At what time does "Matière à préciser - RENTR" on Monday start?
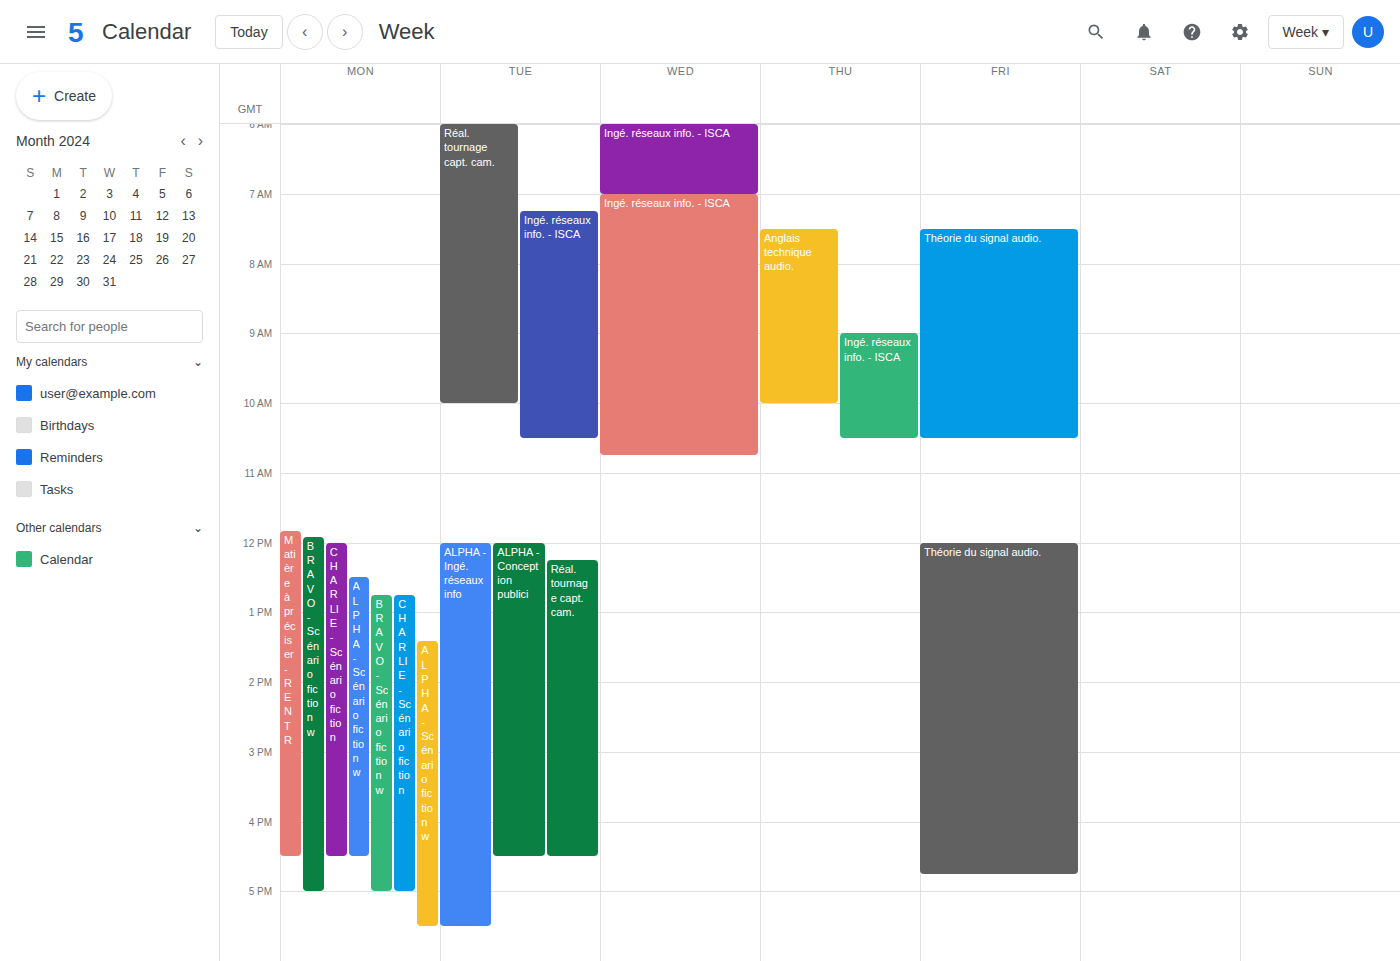
11:50 AM